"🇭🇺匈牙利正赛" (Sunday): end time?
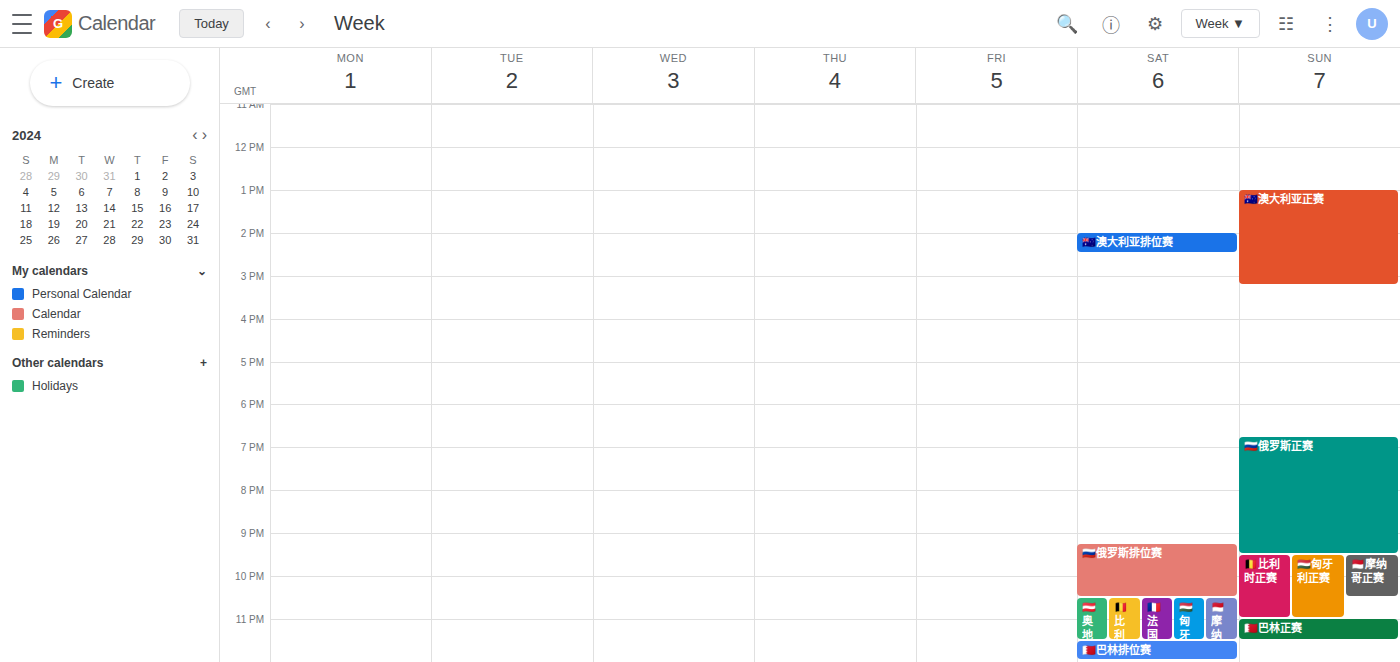
23:00